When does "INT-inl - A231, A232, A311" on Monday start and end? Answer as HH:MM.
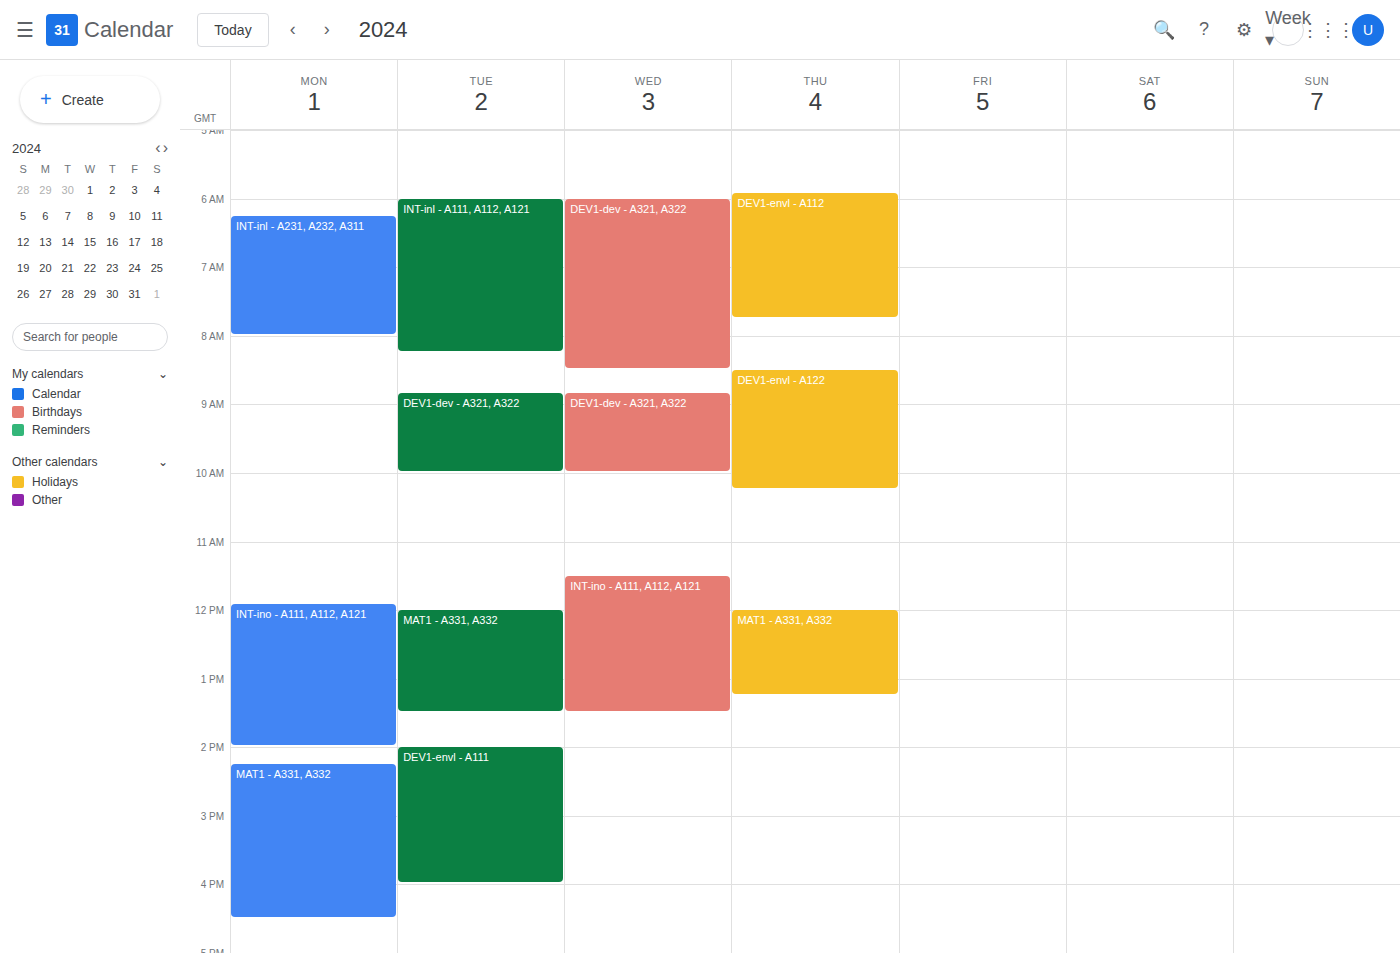
06:15 to 08:00